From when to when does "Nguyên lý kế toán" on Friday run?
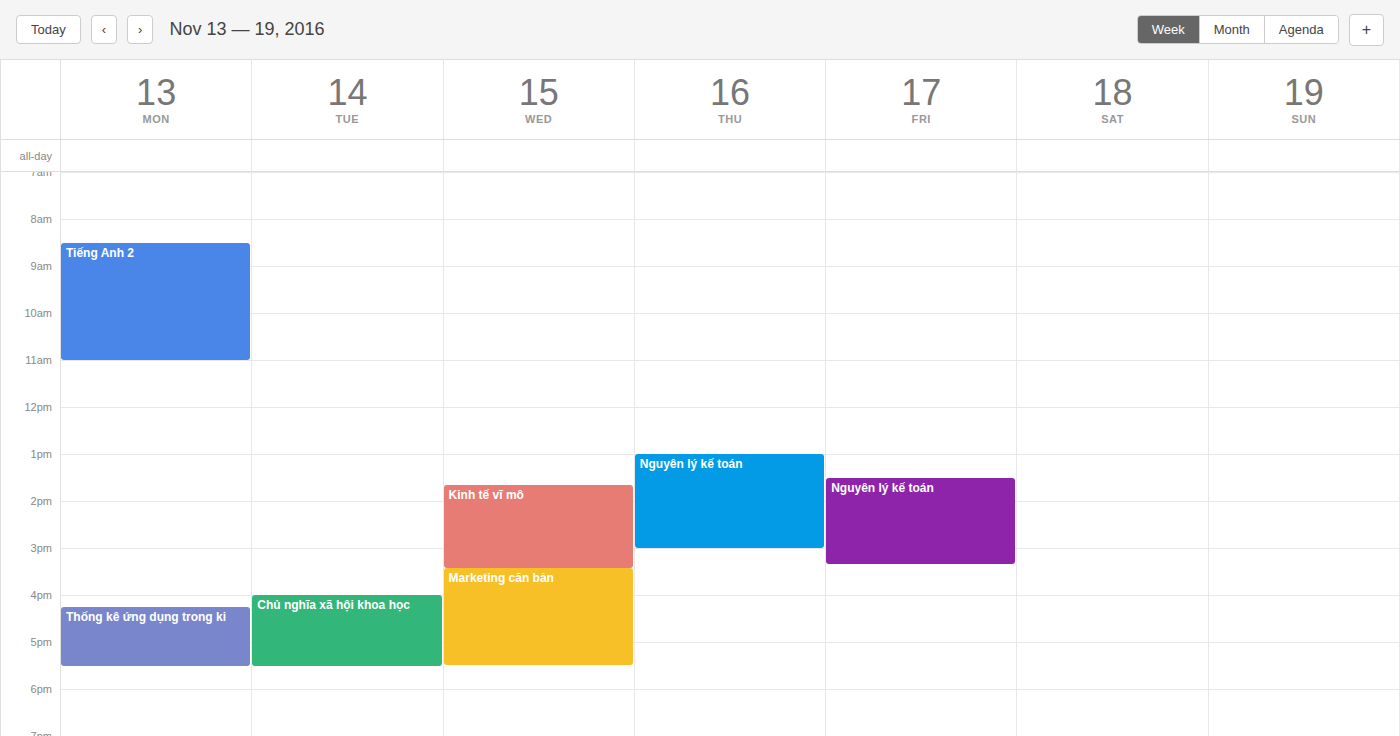
1:30 PM to 3:20 PM